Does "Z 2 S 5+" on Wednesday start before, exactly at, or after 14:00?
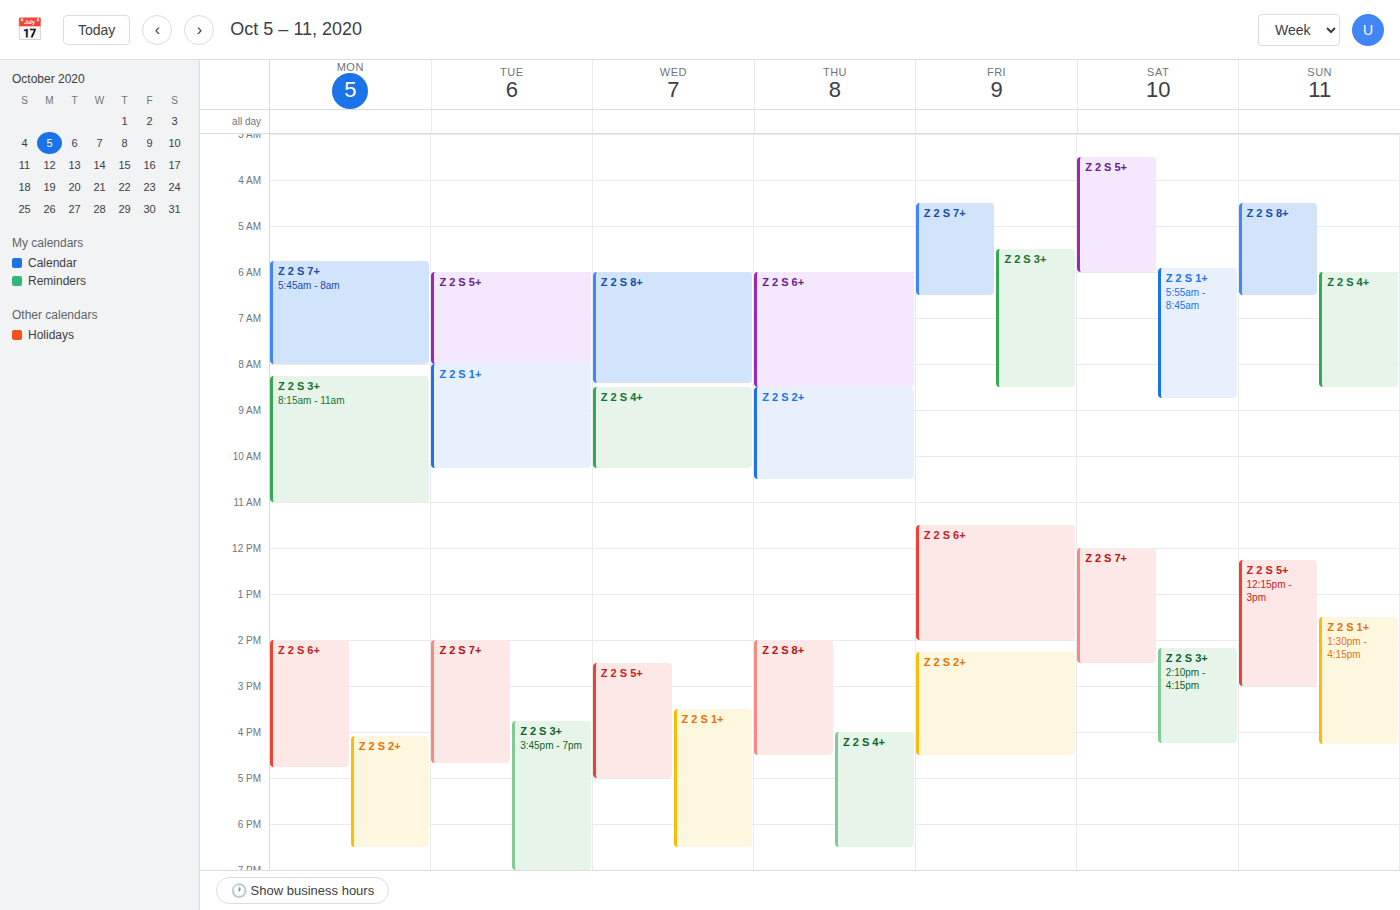
14:30 -- after 14:00, 30 minutes below the 14:00 line.